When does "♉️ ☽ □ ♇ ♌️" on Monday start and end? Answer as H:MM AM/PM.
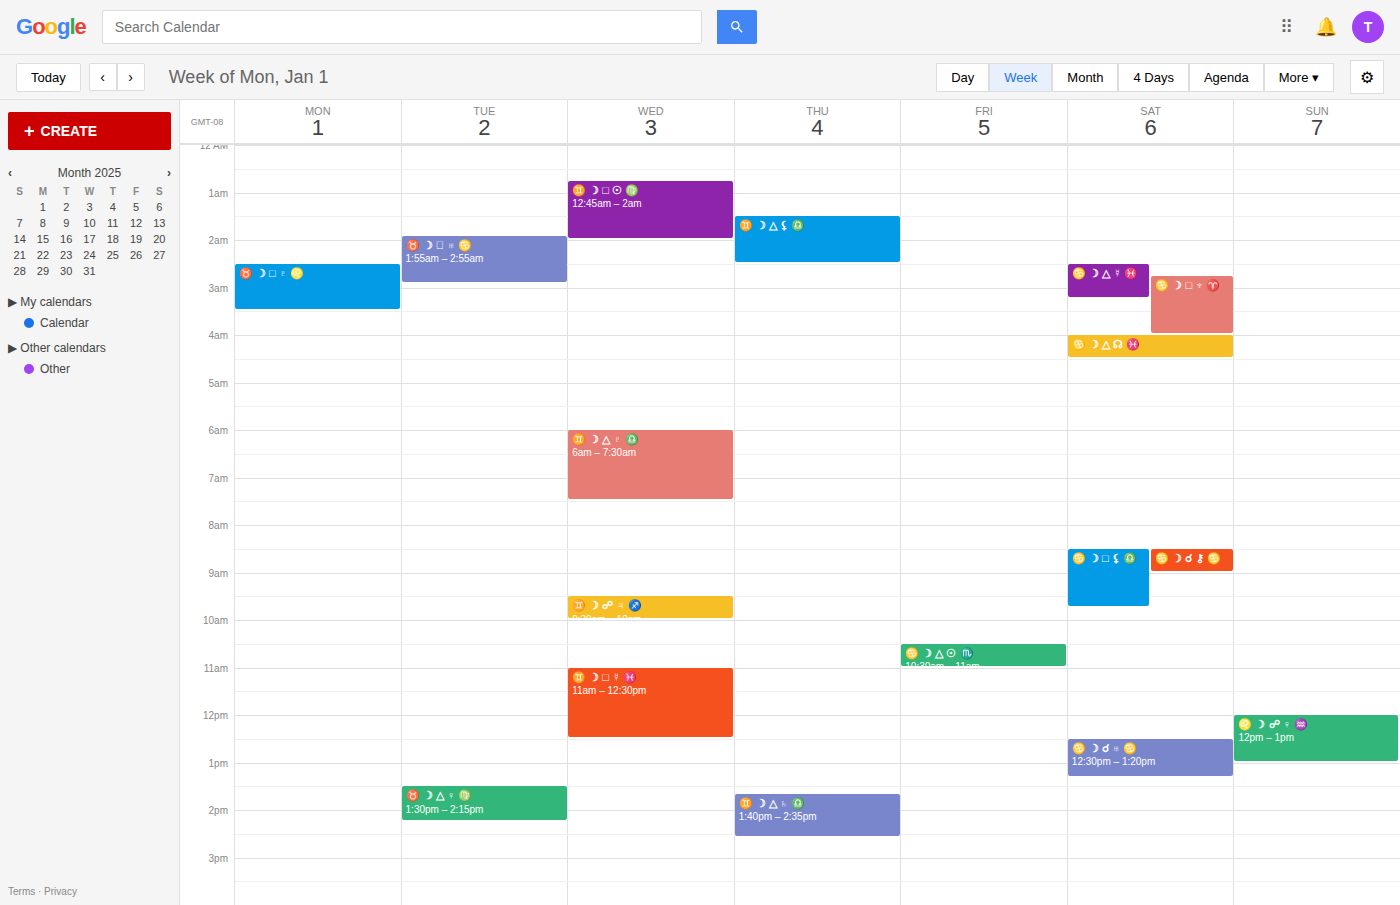
2:30 AM to 3:30 AM